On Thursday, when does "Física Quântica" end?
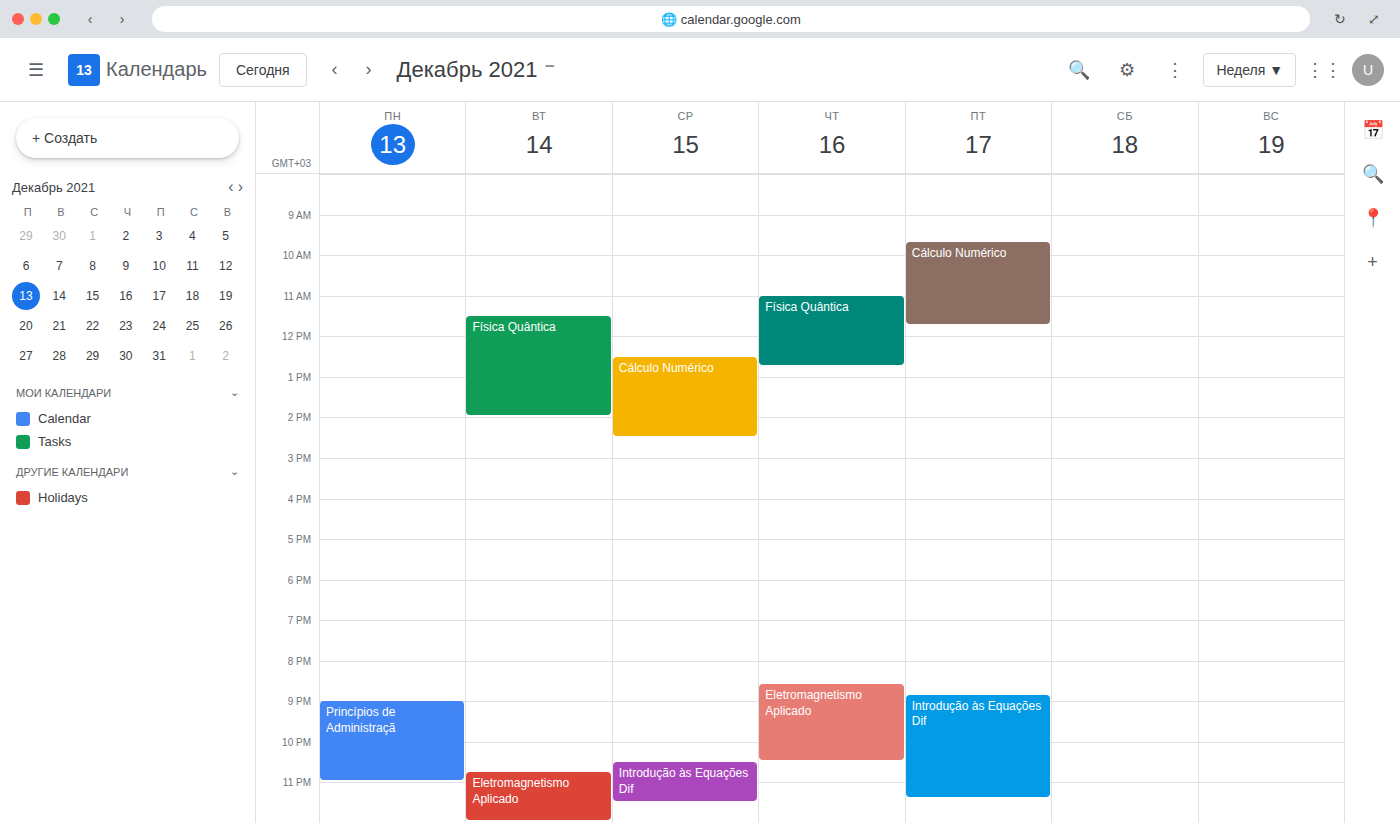
12:45 PM